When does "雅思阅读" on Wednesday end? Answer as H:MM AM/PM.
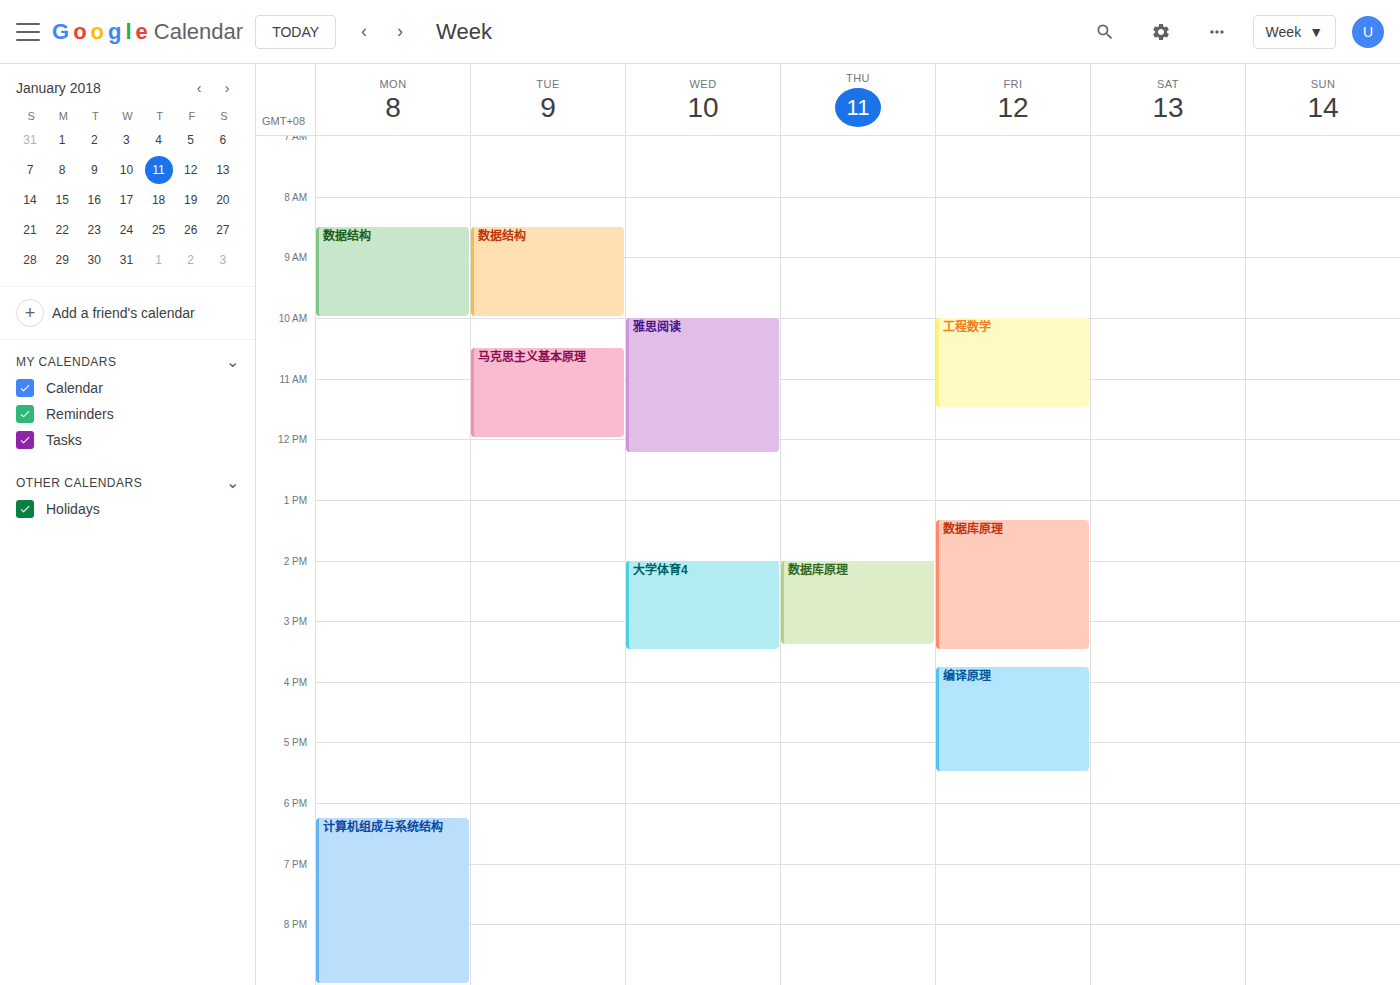
12:15 PM